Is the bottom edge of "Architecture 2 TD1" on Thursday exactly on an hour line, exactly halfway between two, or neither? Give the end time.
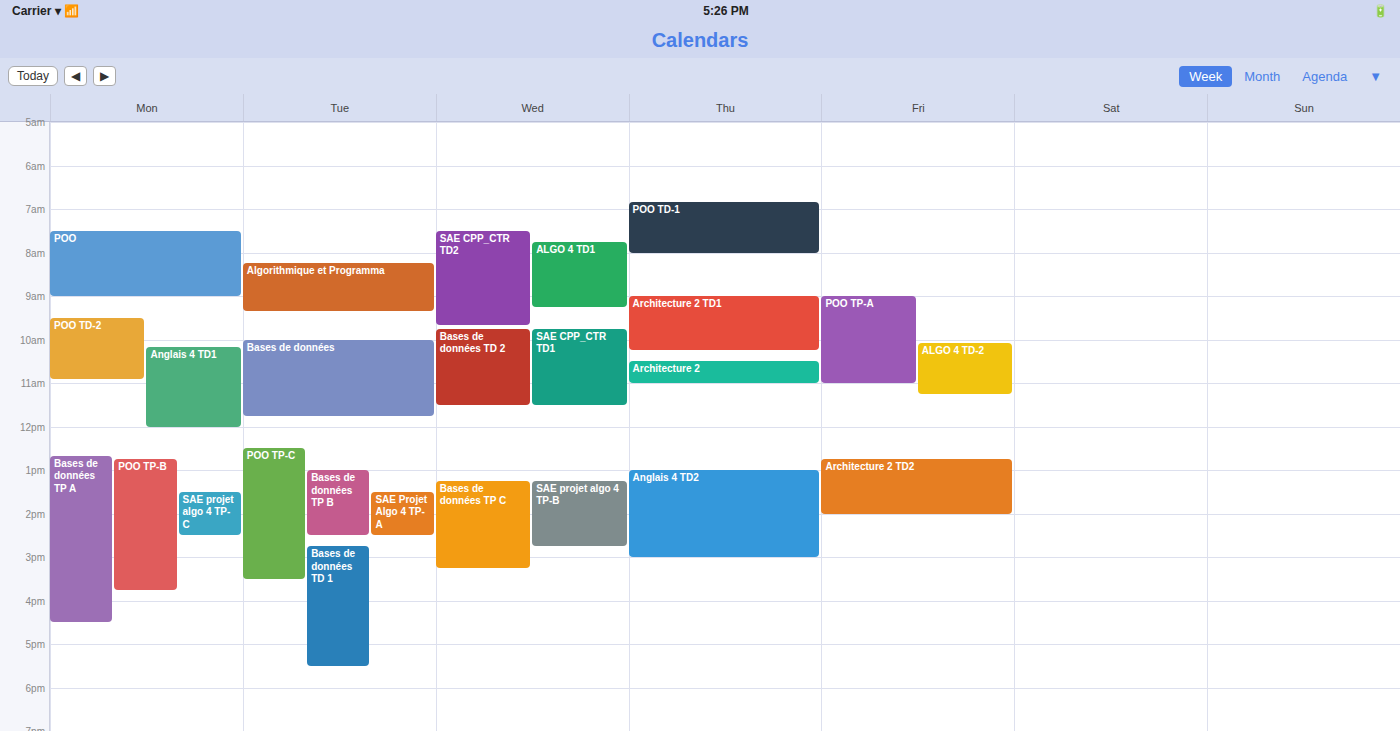
10:15 -- neither: a quarter of the way from the 10:00 line to the 11:00 line.